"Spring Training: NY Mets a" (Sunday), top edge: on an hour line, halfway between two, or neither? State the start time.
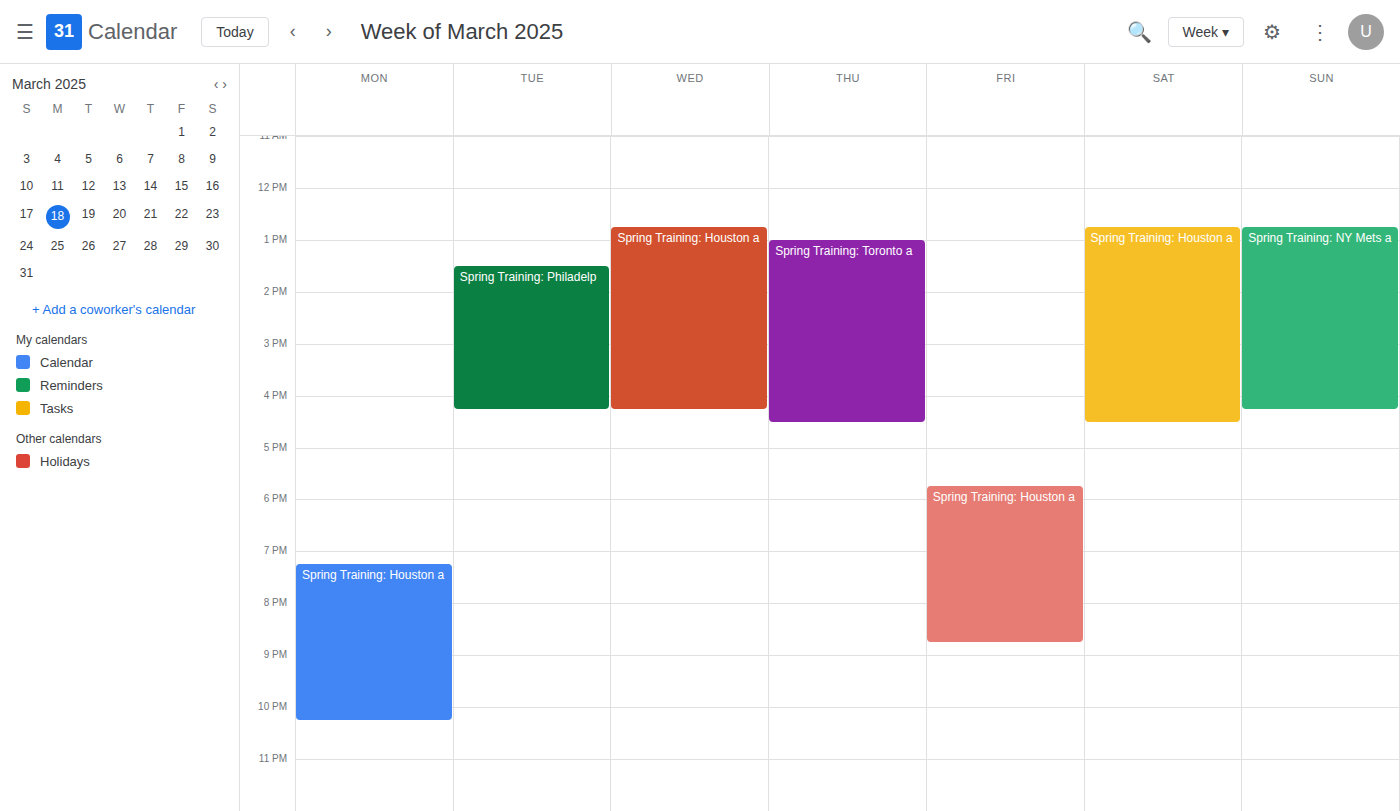
12:45 PM -- neither: three quarters of the way from the 12 PM line to the 1 PM line.